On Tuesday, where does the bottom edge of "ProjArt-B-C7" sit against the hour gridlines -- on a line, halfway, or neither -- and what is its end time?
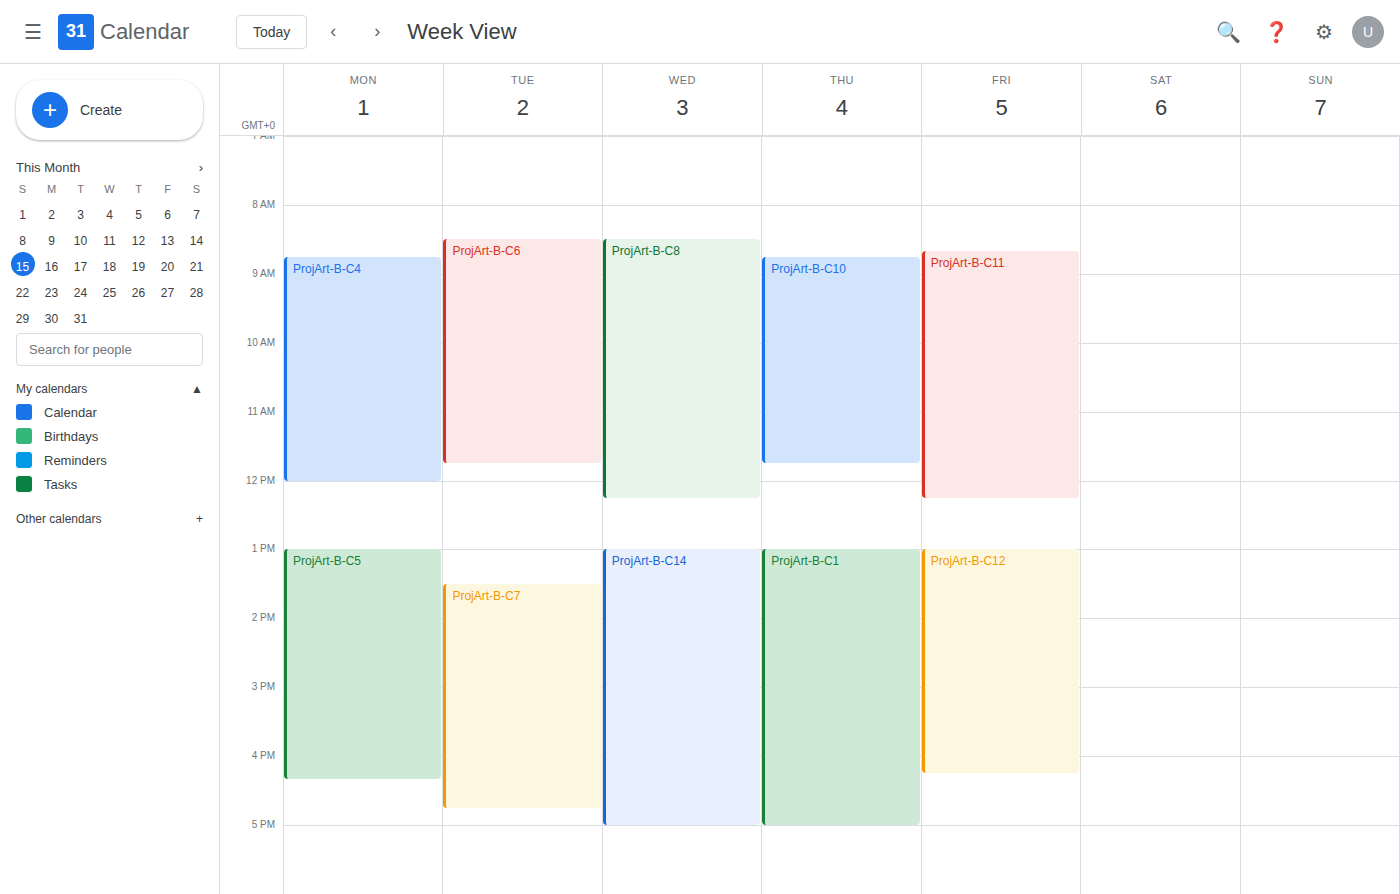
16:45 -- neither: three quarters of the way from the 16:00 line to the 17:00 line.